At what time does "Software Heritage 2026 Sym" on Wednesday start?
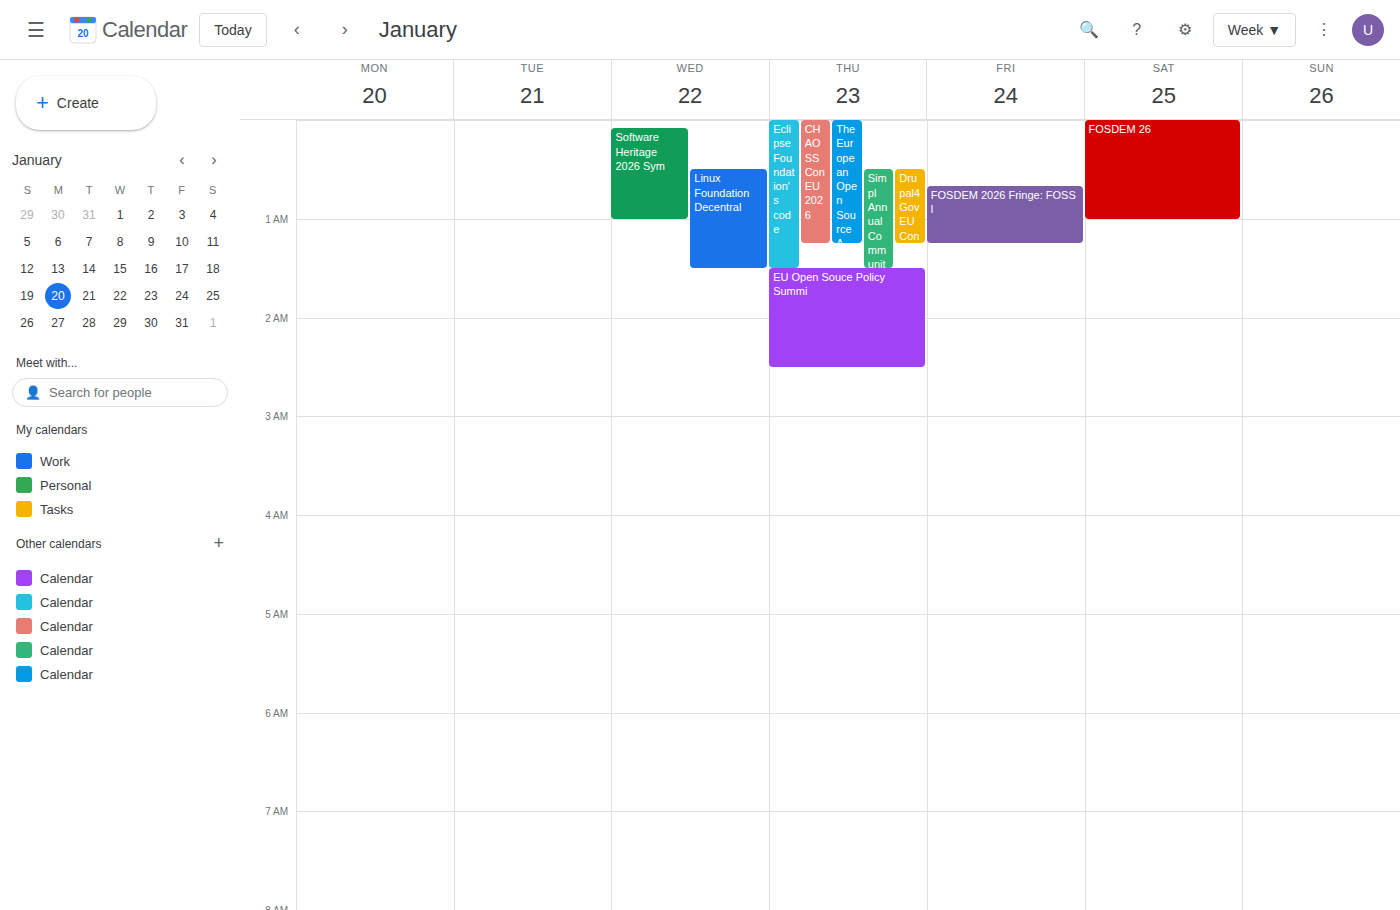
12:05 AM